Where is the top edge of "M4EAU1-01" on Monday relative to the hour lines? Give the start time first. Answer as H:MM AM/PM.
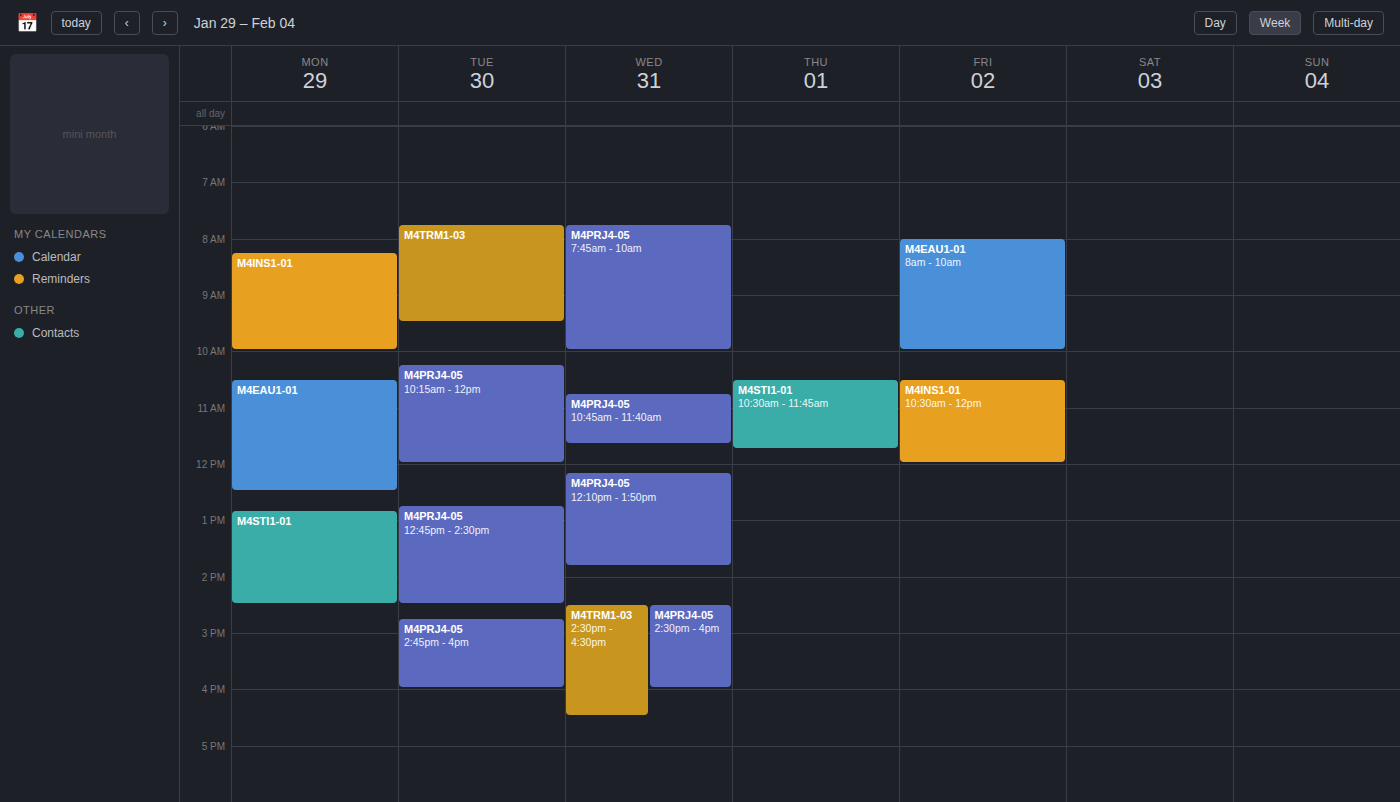
10:30 AM -- halfway between the 10 AM and 11 AM lines.